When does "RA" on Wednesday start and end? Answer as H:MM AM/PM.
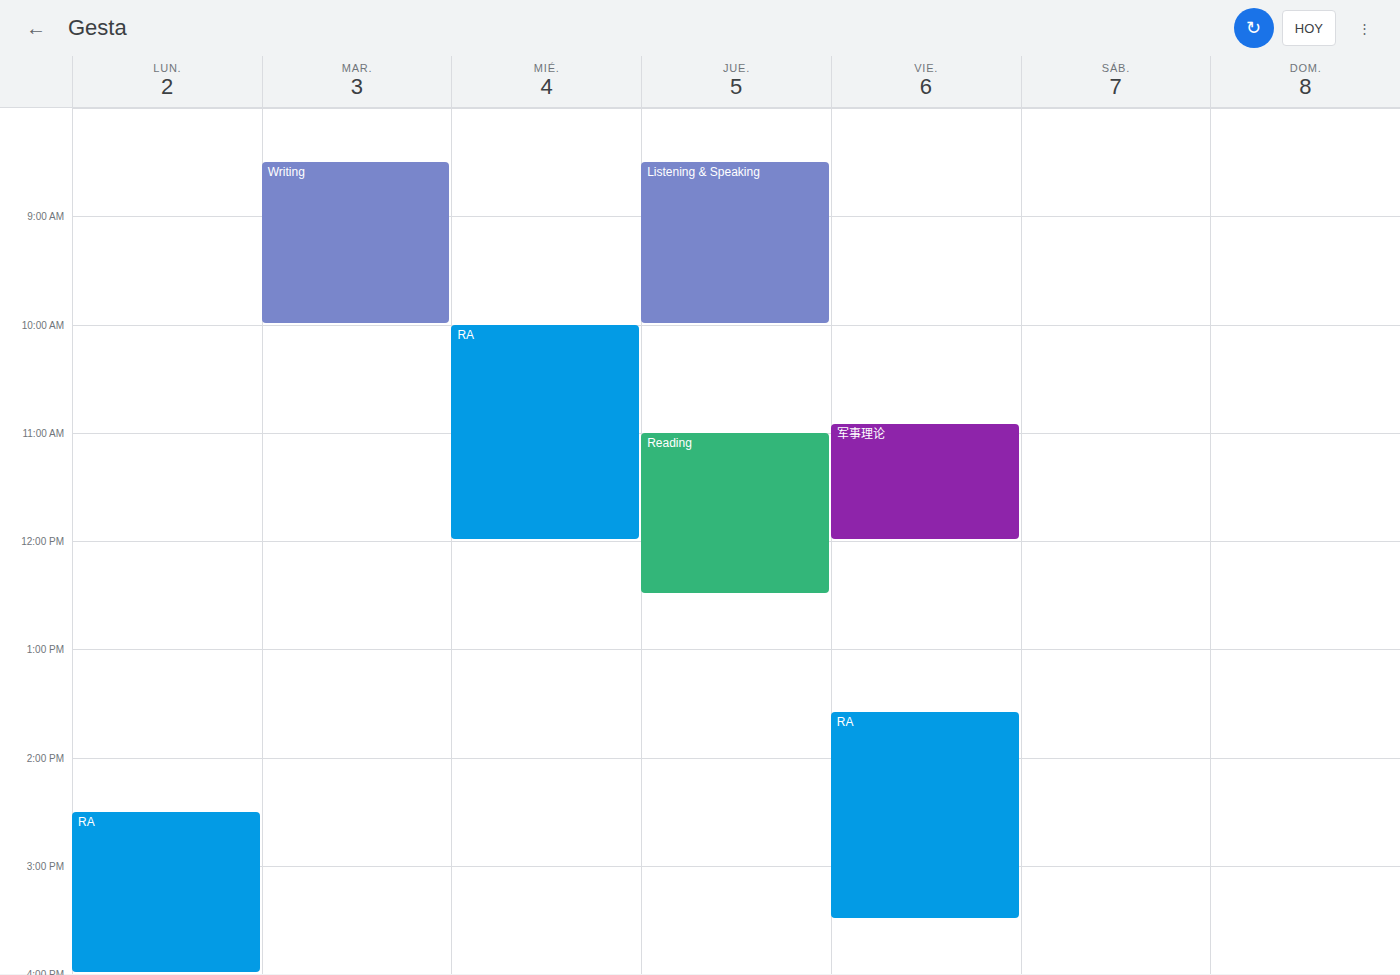
10:00 AM to 12:00 PM